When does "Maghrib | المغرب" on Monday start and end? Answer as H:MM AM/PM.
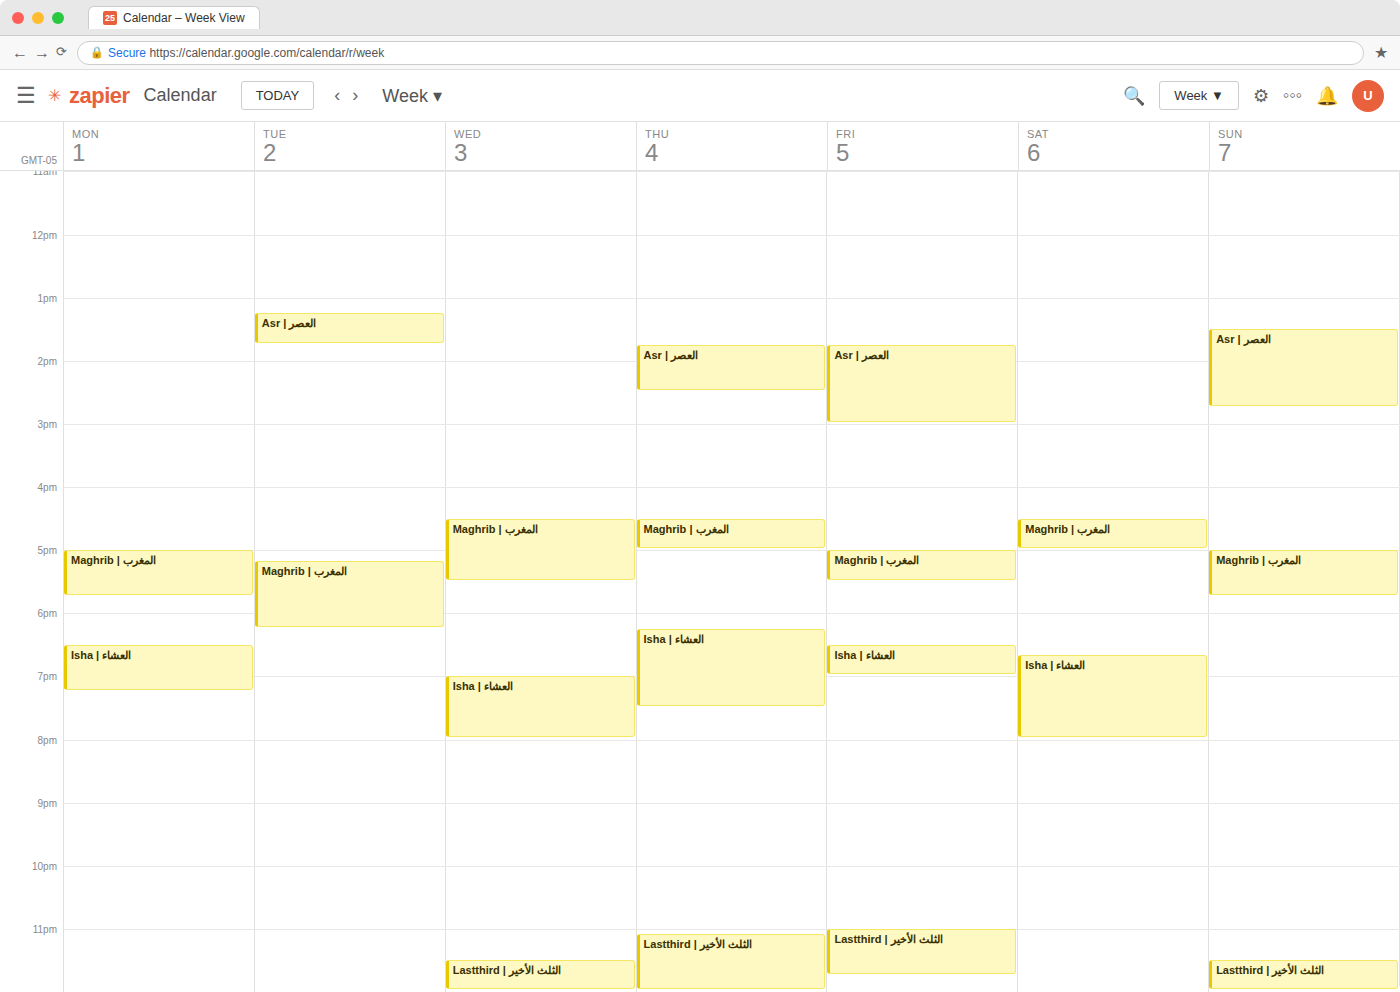
5:00 PM to 5:45 PM